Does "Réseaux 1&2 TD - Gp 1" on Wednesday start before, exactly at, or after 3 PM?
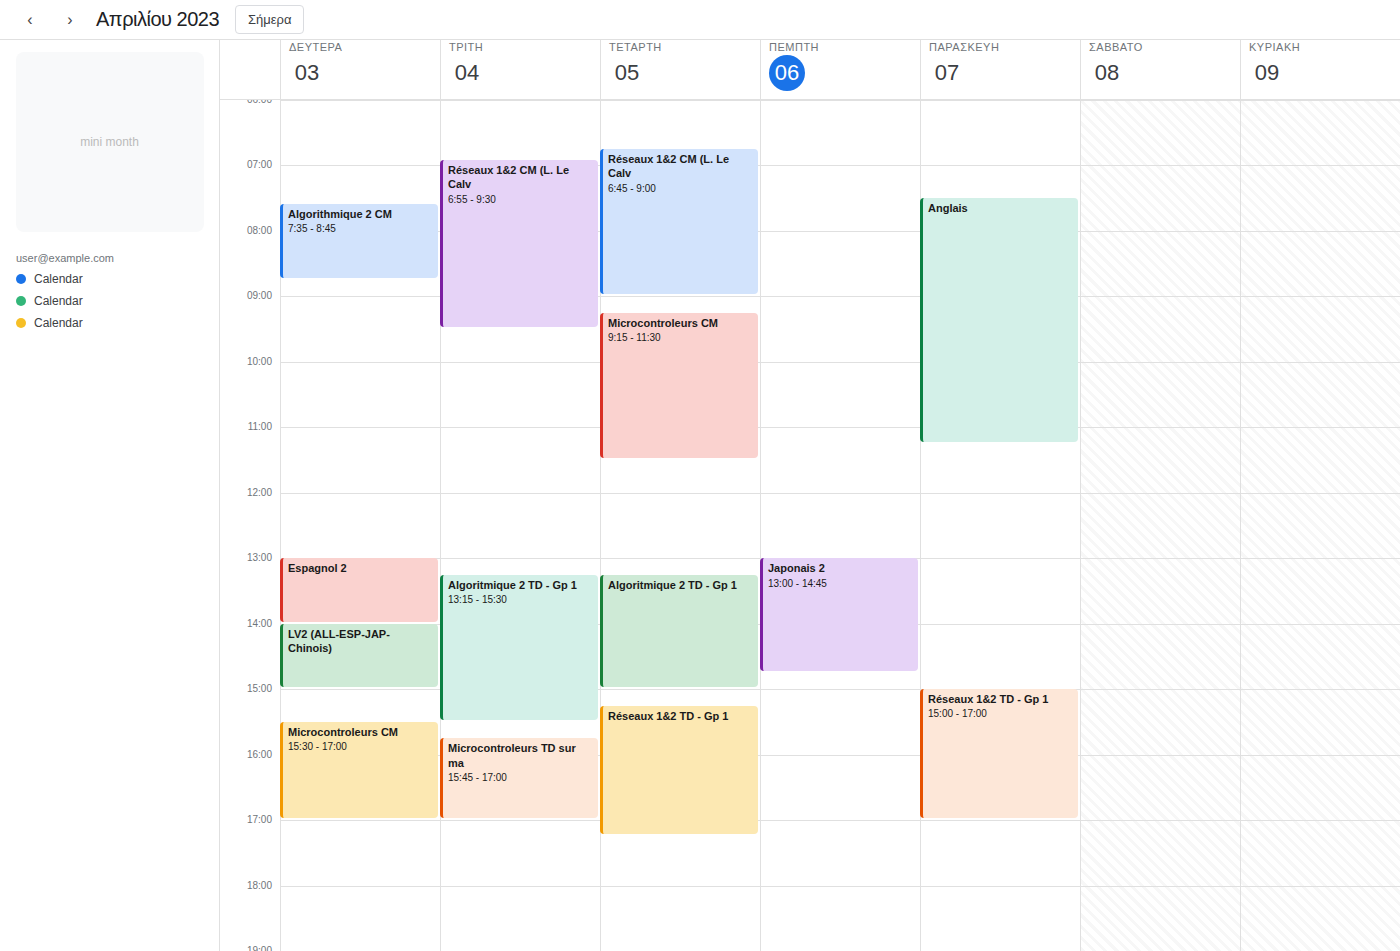
3:15 PM -- after 3 PM, 15 minutes below the 3 PM line.